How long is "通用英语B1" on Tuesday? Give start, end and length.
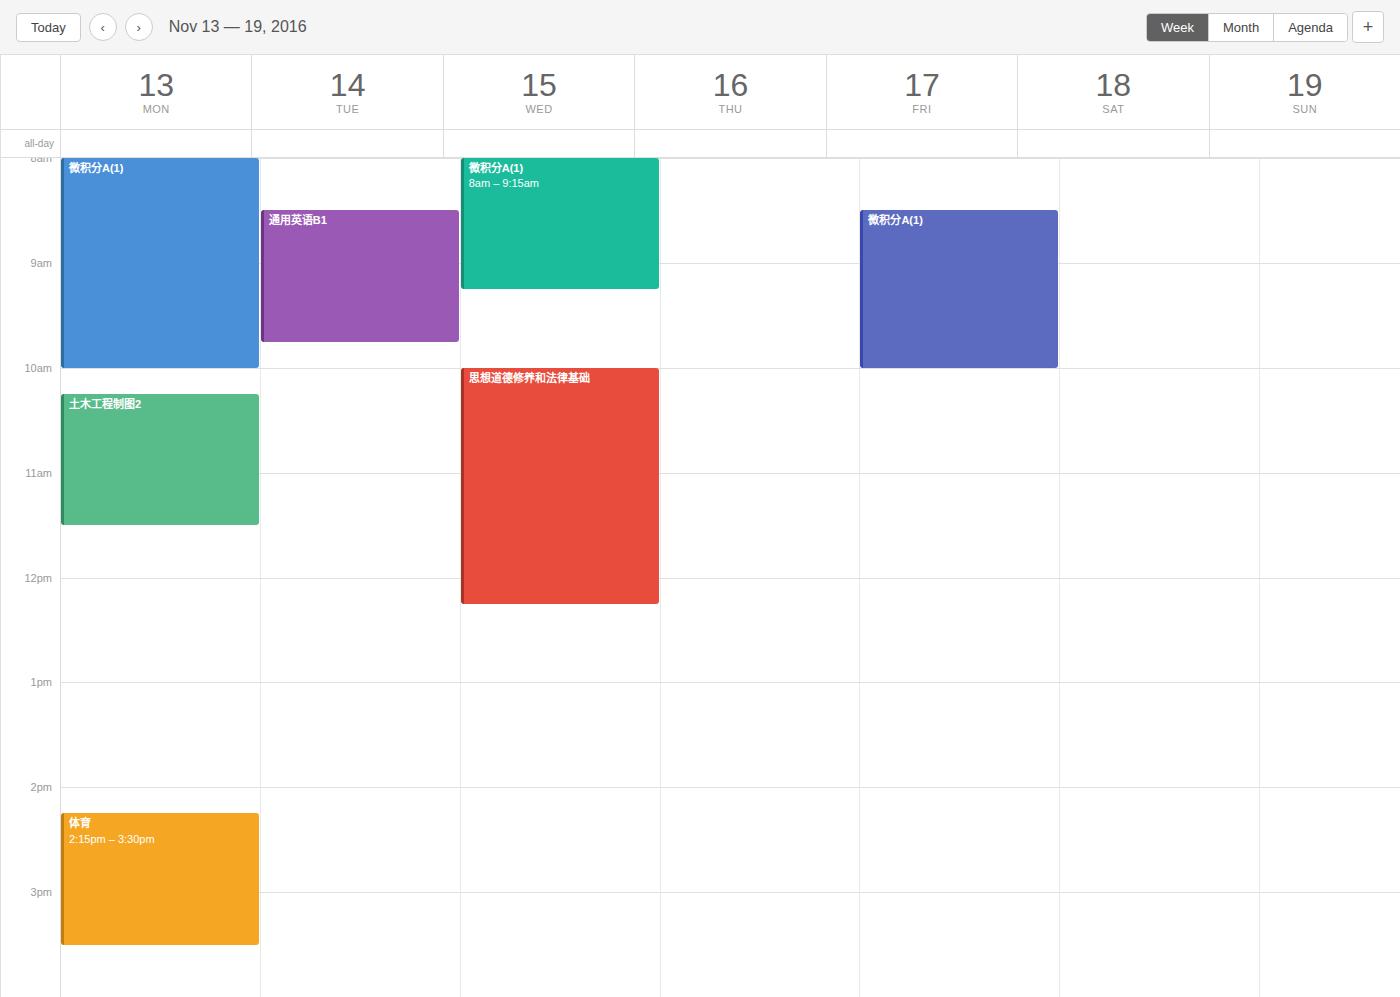
8:30 AM to 9:45 AM, 1 hour 15 minutes